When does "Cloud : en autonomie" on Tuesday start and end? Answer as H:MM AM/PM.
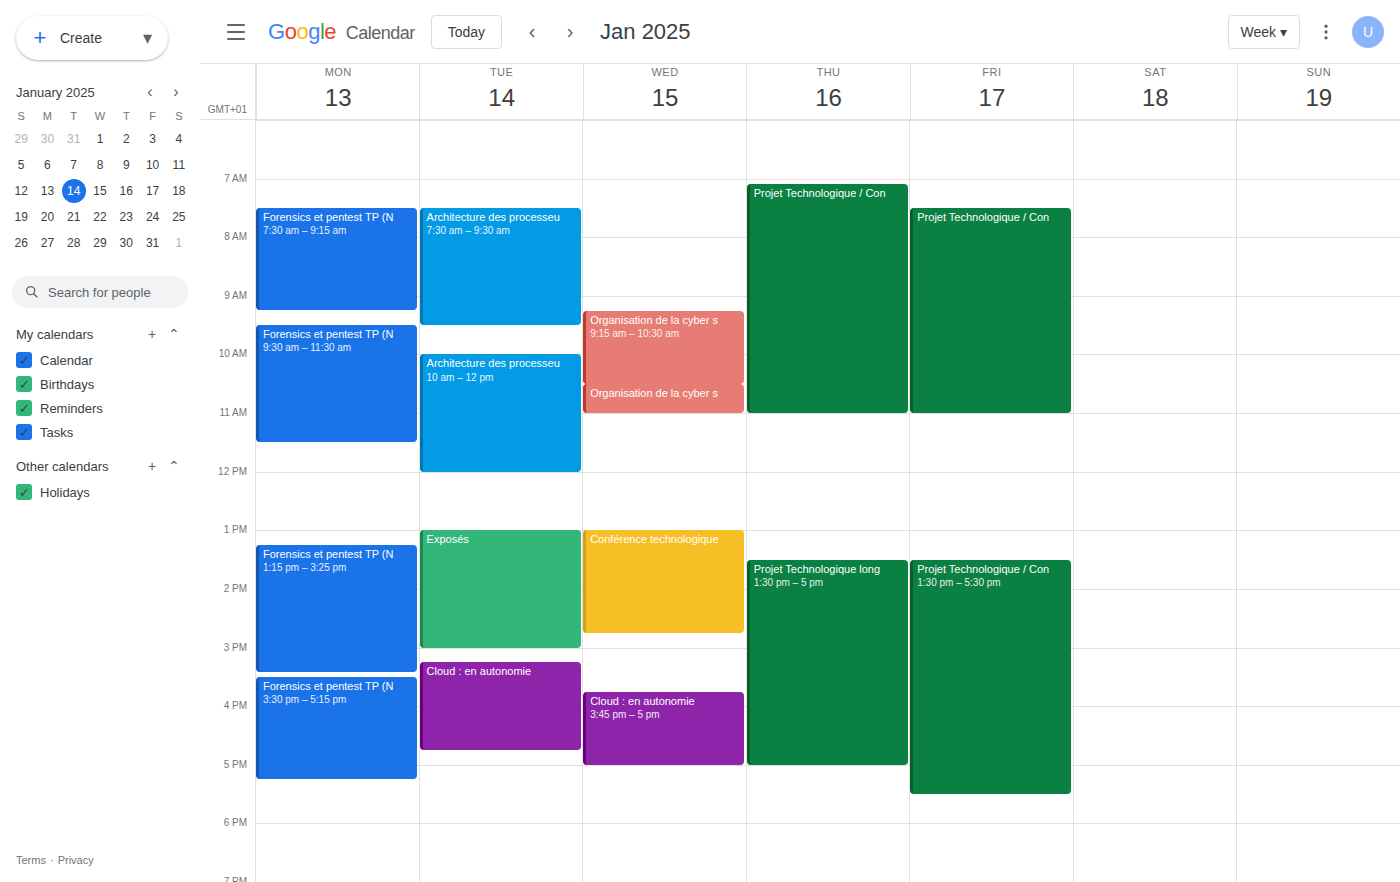
3:15 PM to 4:45 PM